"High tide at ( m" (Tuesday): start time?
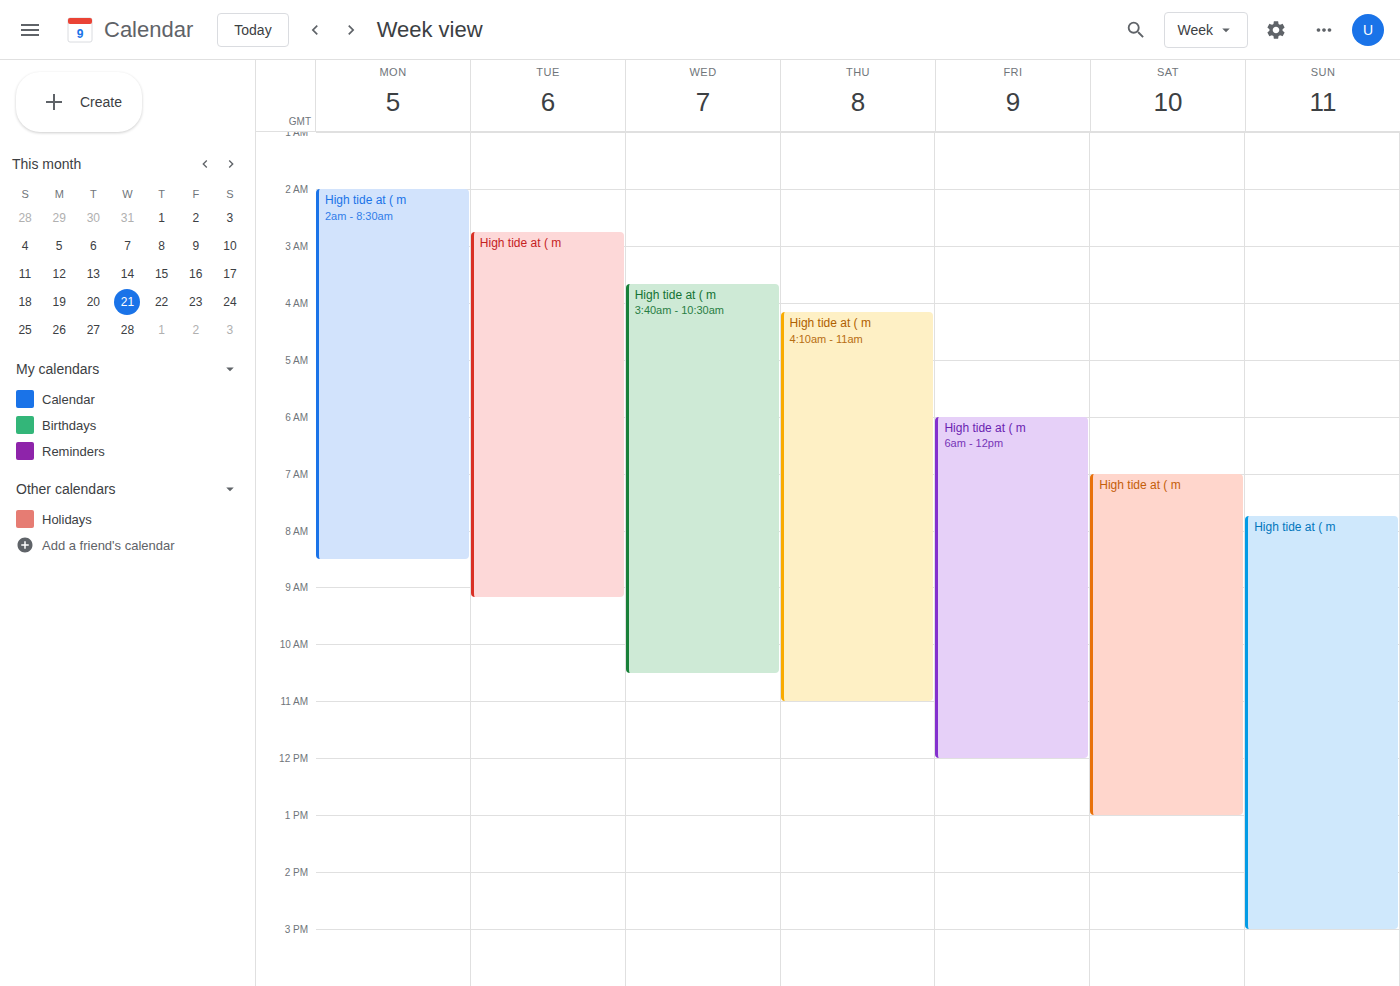
2:45 AM